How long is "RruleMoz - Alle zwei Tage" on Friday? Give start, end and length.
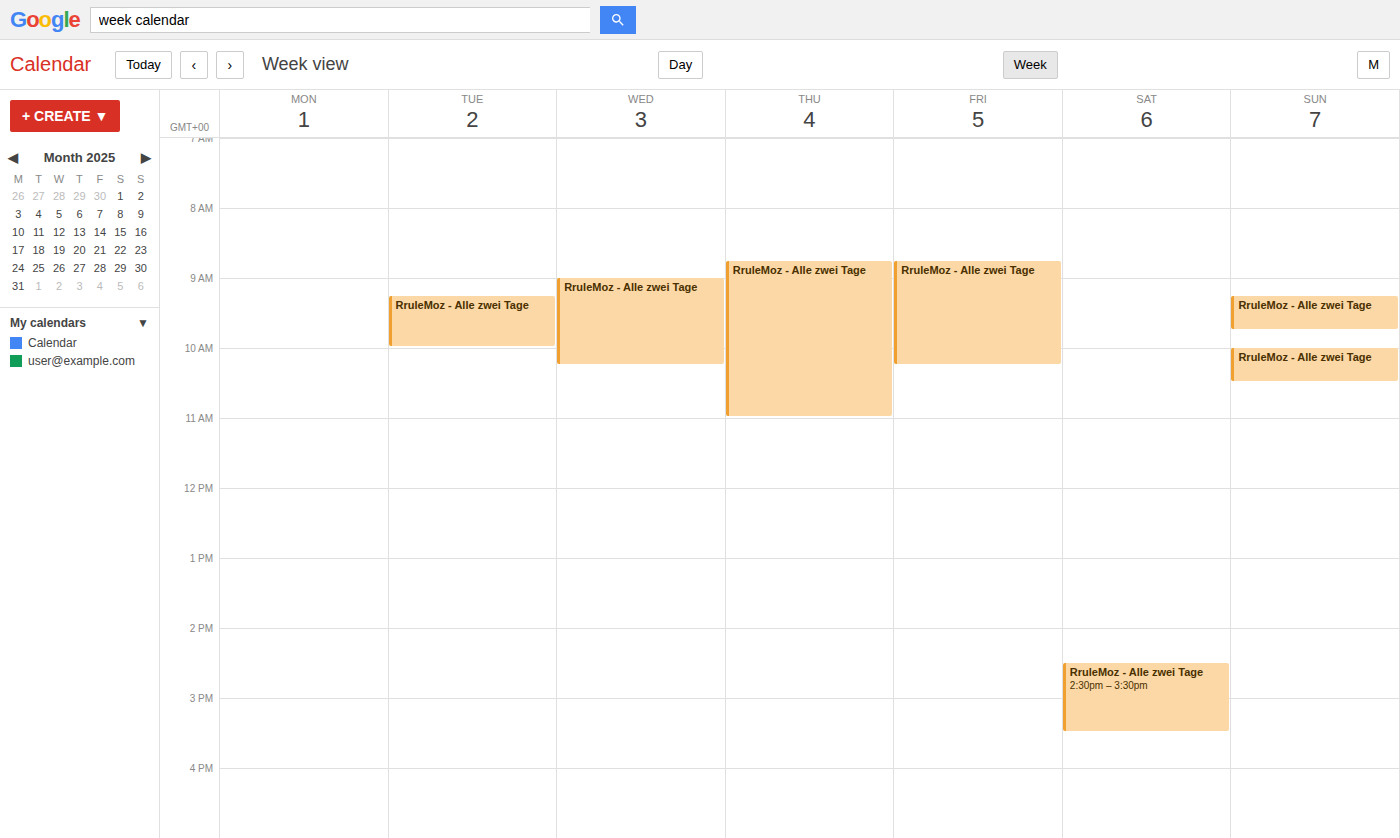
8:45 AM to 10:15 AM, 1 hour 30 minutes